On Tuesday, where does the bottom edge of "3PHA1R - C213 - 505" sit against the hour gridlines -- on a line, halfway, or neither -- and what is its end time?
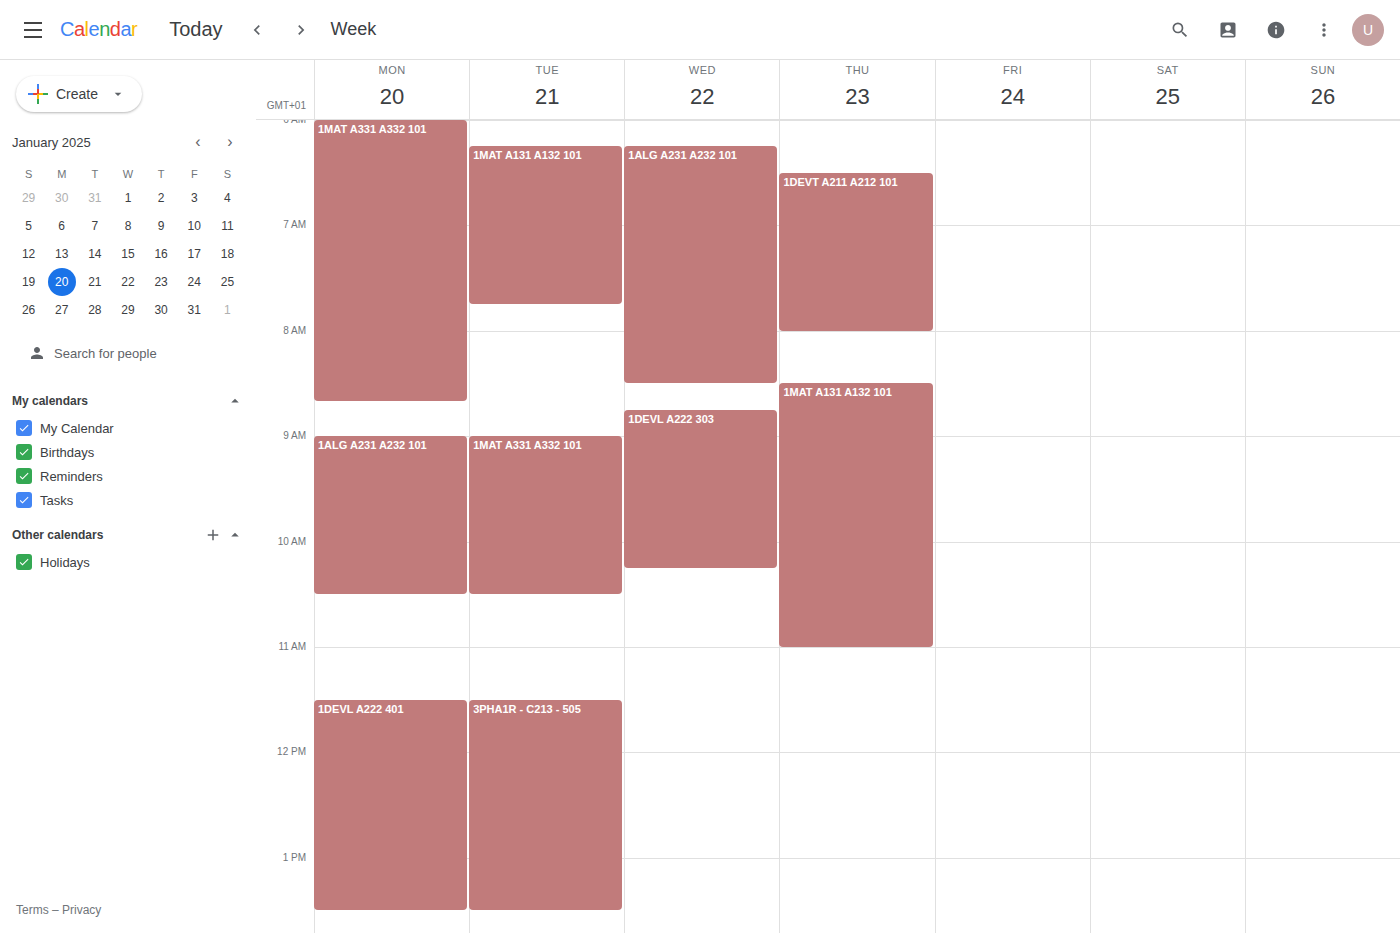
1:30 PM -- halfway between the 1 PM and 2 PM lines.